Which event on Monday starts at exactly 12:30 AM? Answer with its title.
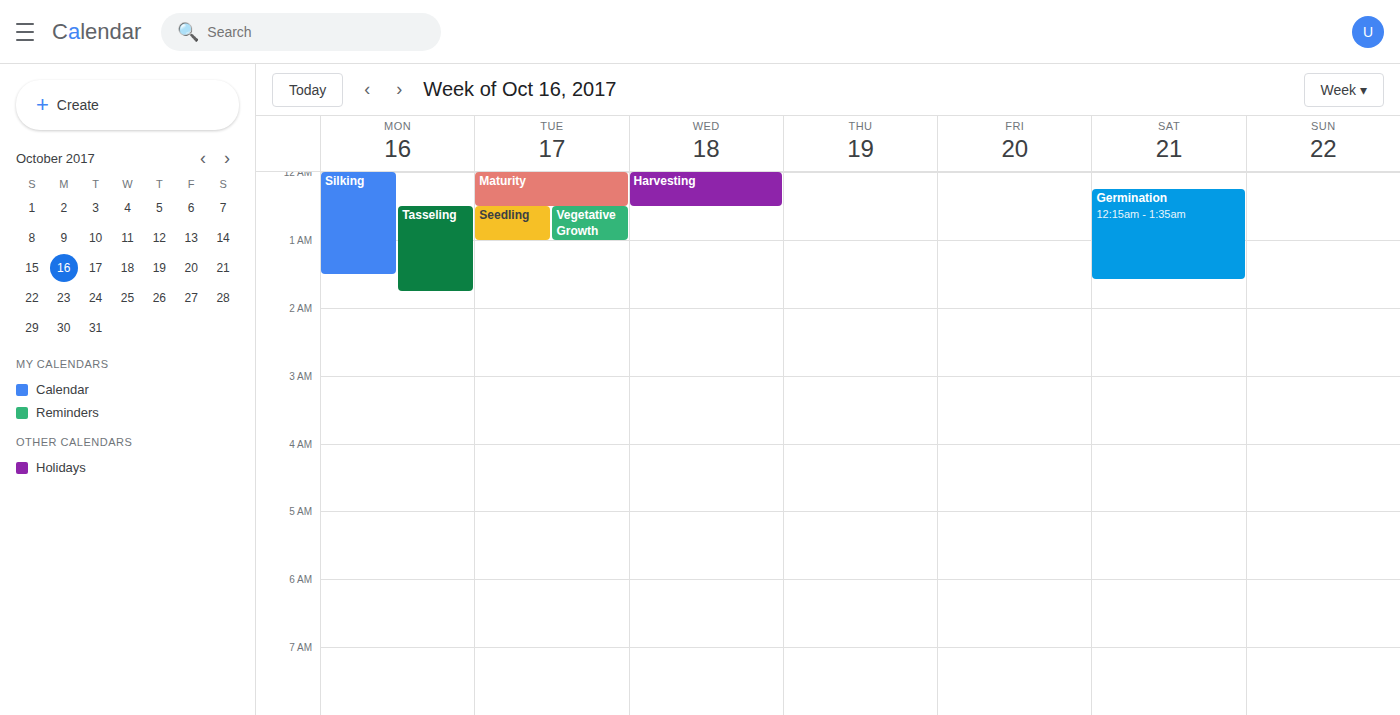
"Tasseling"